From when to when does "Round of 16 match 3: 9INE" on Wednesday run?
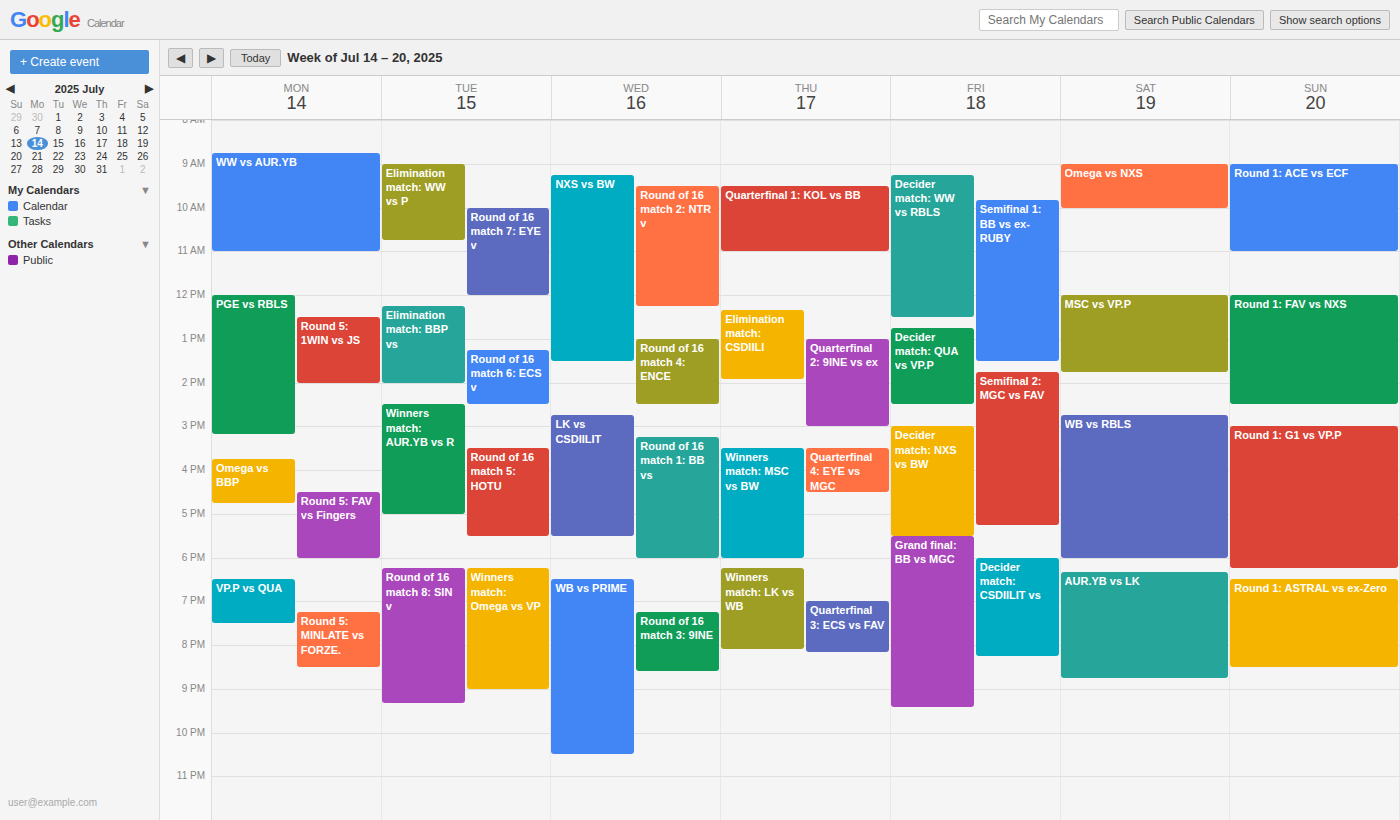
7:15 PM to 8:35 PM